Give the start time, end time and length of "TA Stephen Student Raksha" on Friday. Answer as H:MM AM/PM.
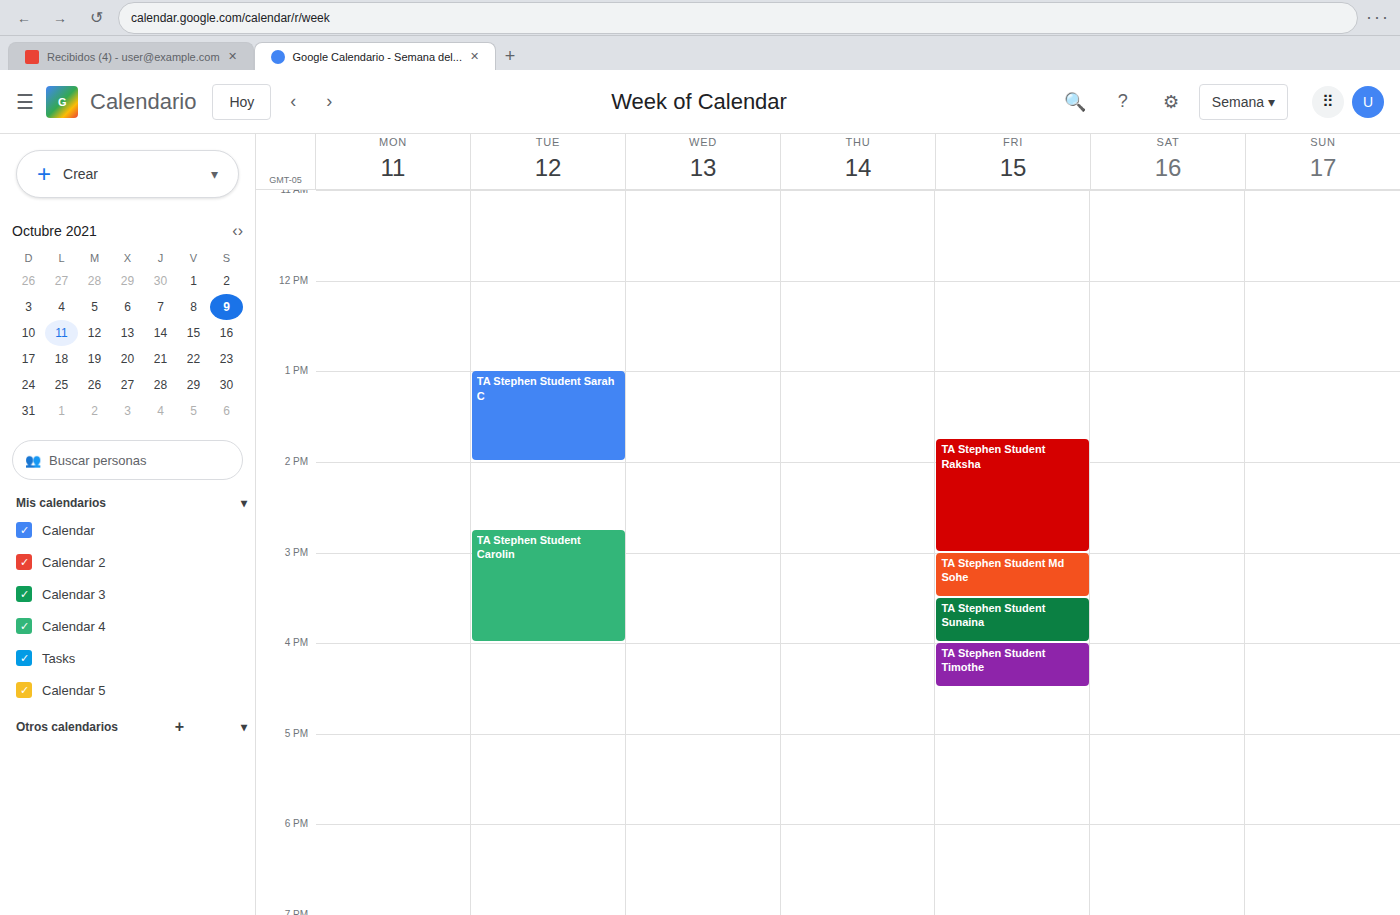
1:45 PM to 3:00 PM, 1 hour 15 minutes